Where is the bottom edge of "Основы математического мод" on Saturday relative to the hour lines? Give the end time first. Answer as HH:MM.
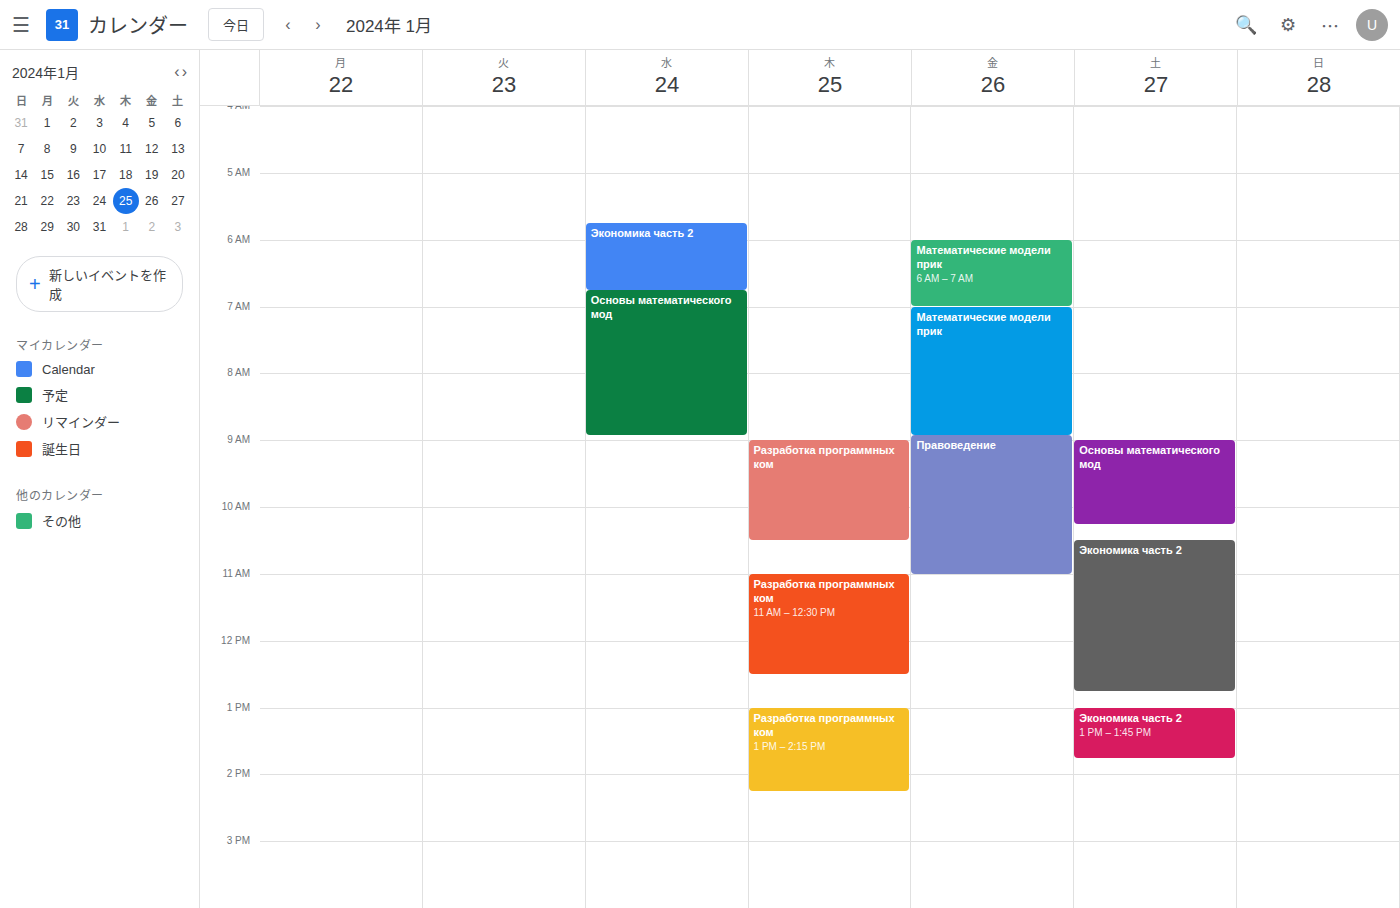
10:15 -- neither: a quarter of the way from the 10:00 line to the 11:00 line.